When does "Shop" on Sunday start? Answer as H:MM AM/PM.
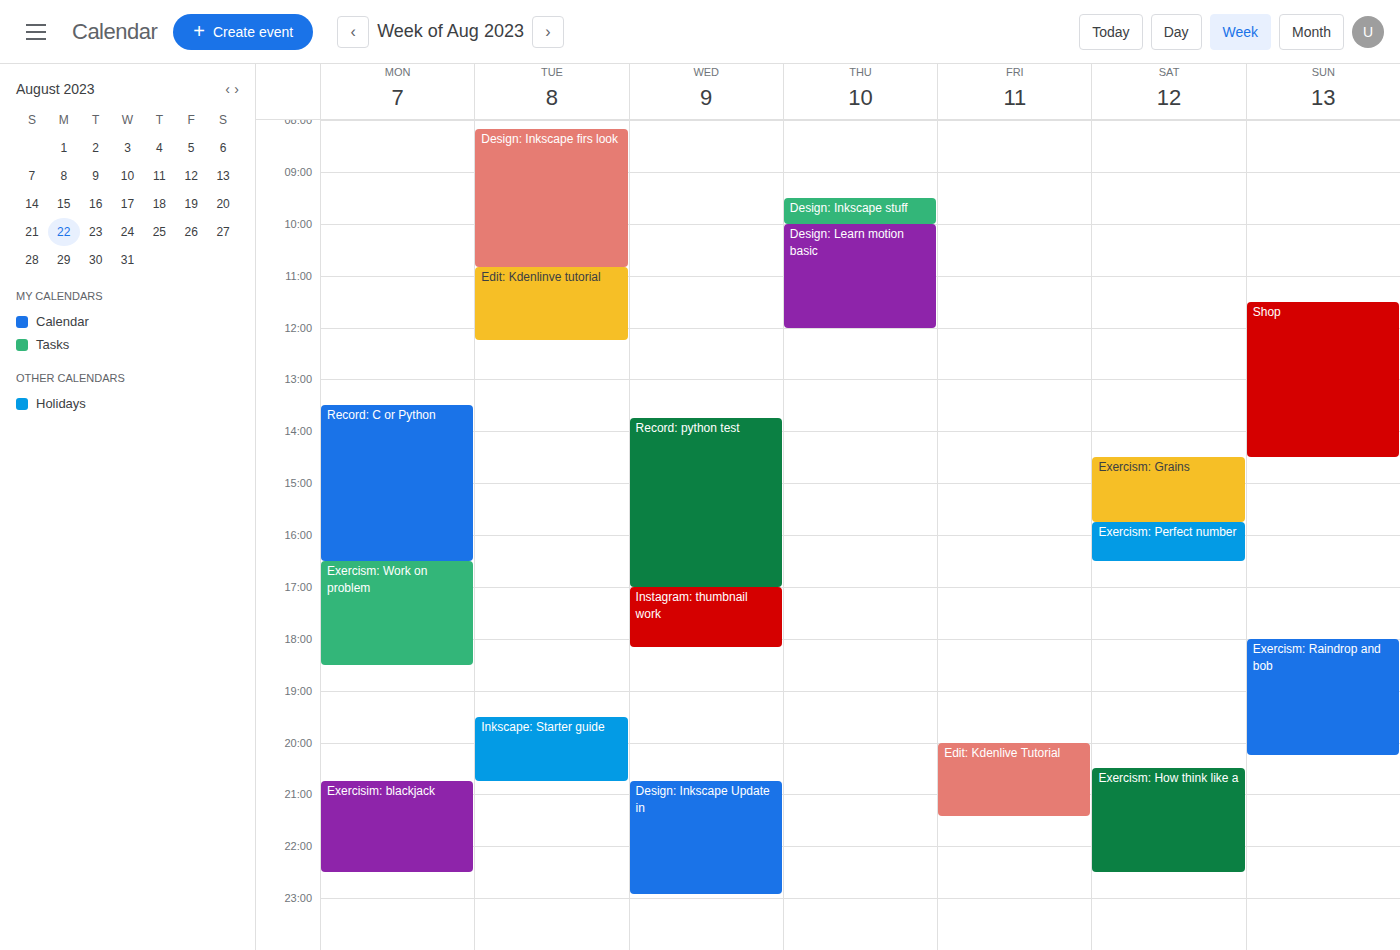
11:30 AM